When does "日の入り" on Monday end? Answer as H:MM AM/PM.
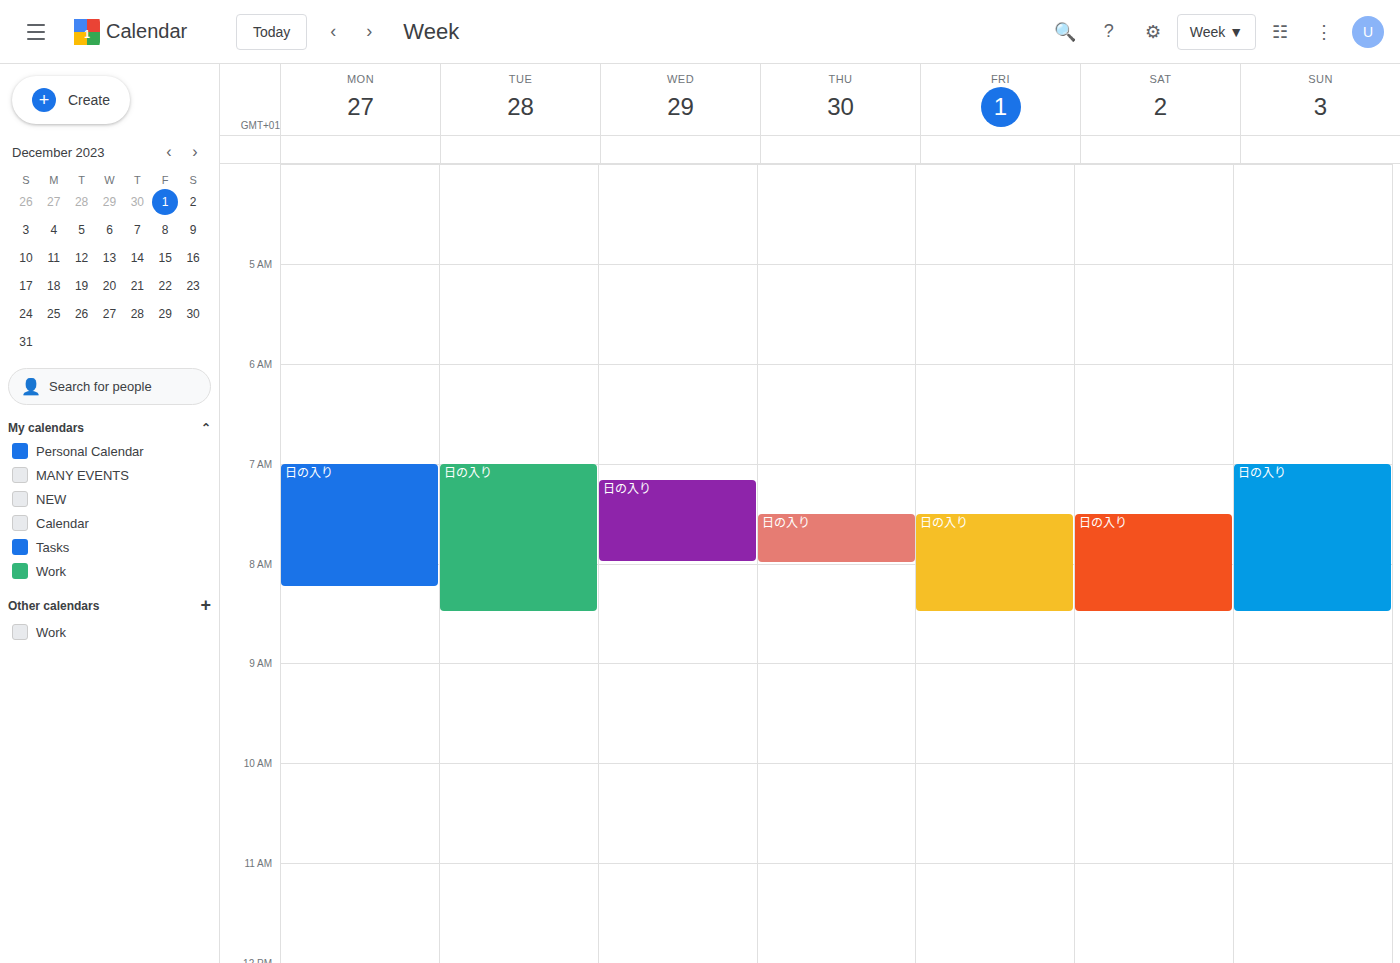
8:15 AM